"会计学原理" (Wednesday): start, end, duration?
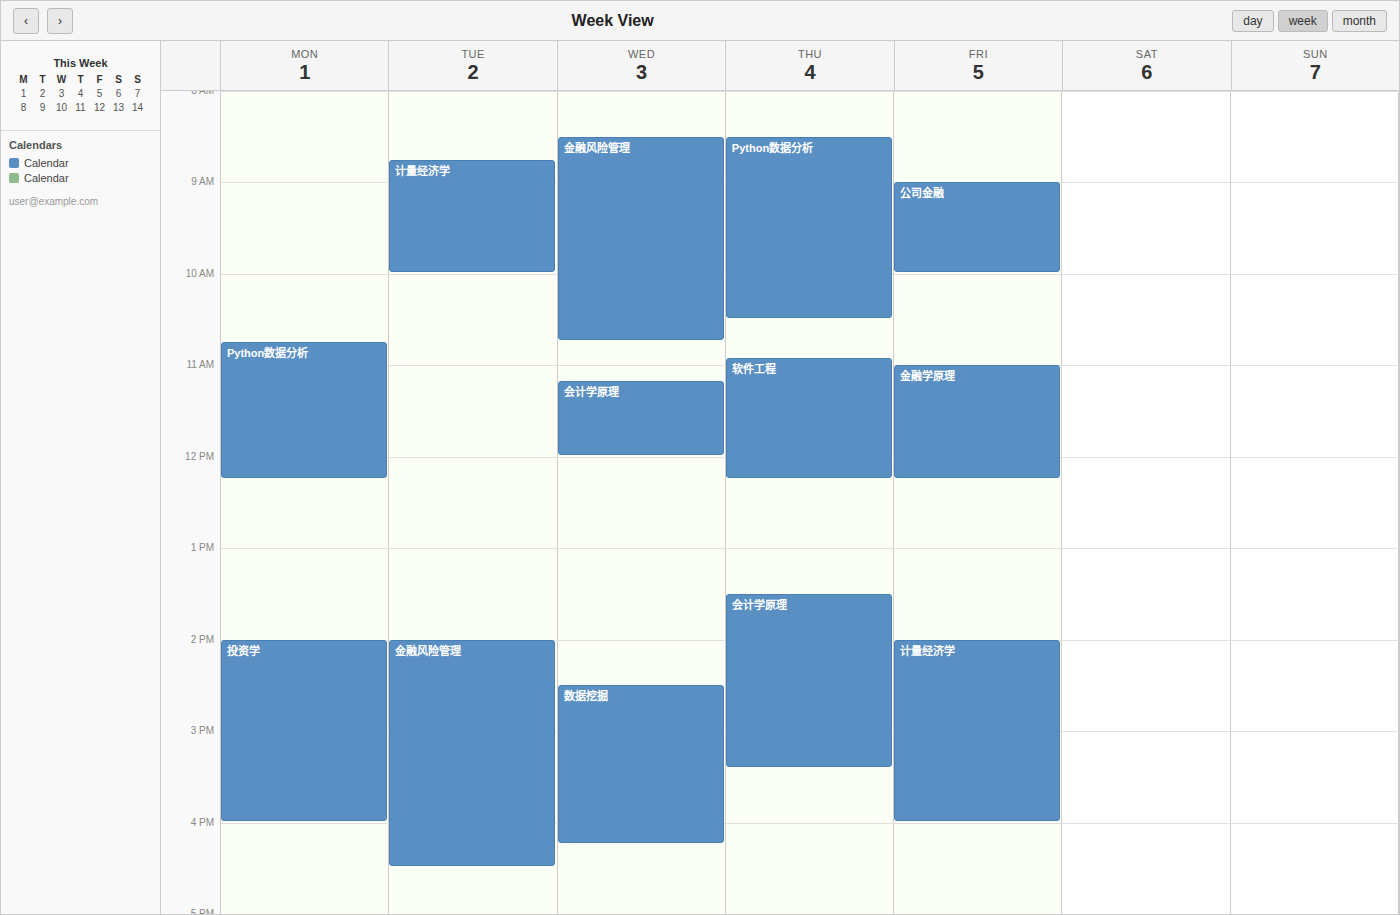
11:10 AM to 12:00 PM, 50 minutes